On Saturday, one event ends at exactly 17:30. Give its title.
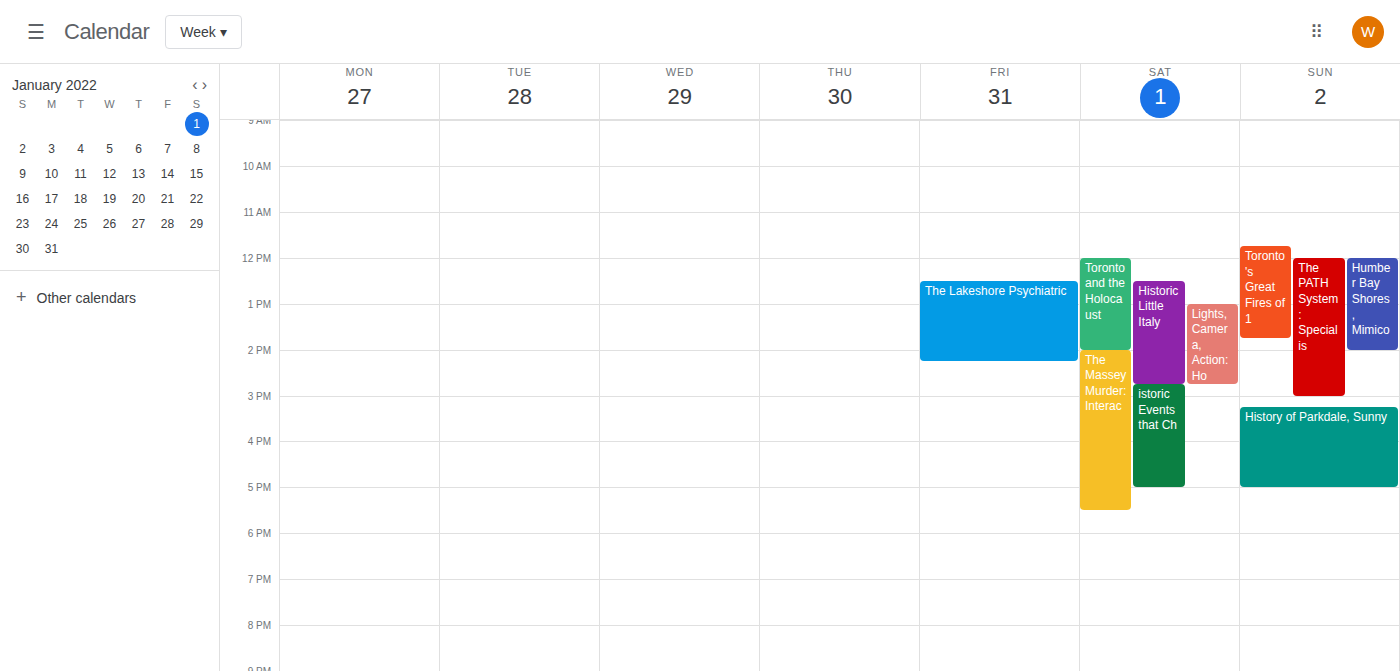
"The Massey Murder: Interac"